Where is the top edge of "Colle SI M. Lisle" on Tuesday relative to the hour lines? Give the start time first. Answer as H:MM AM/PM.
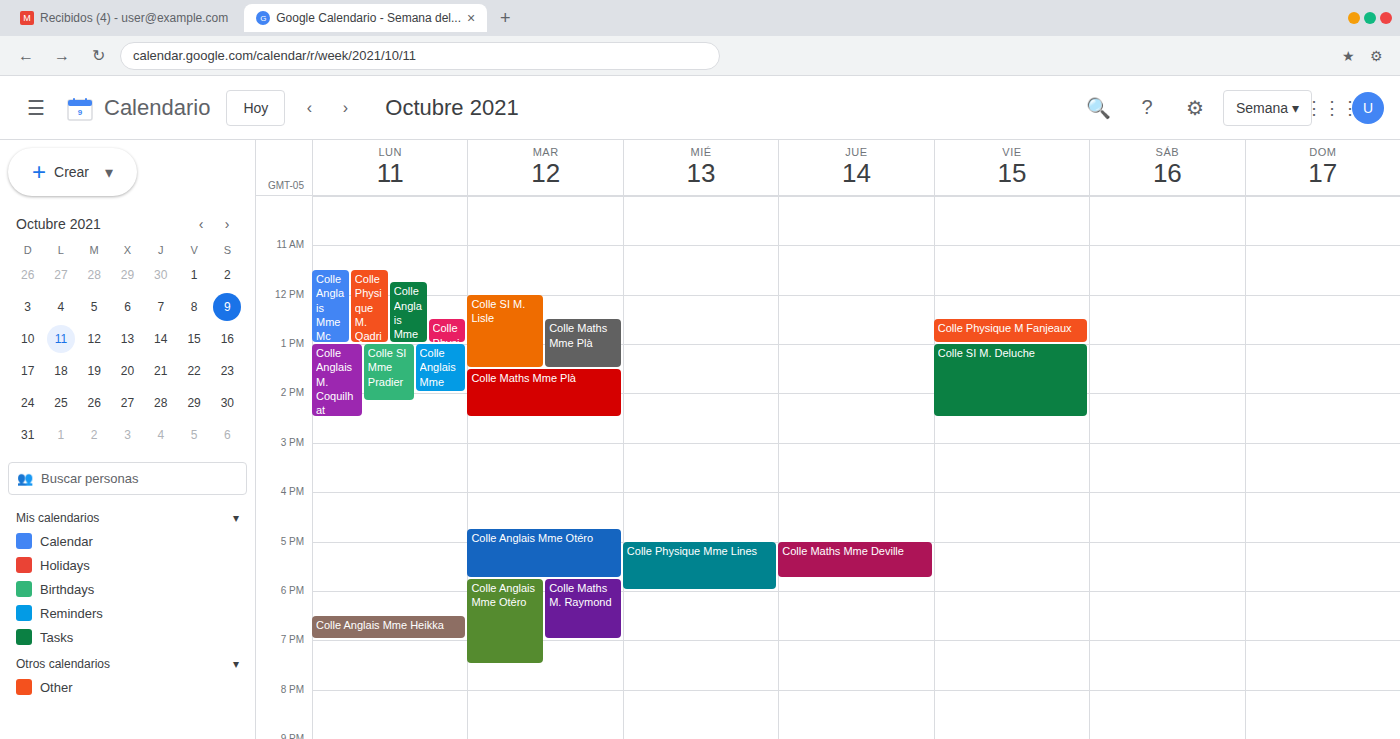
12:00 PM -- exactly on the 12 PM line.